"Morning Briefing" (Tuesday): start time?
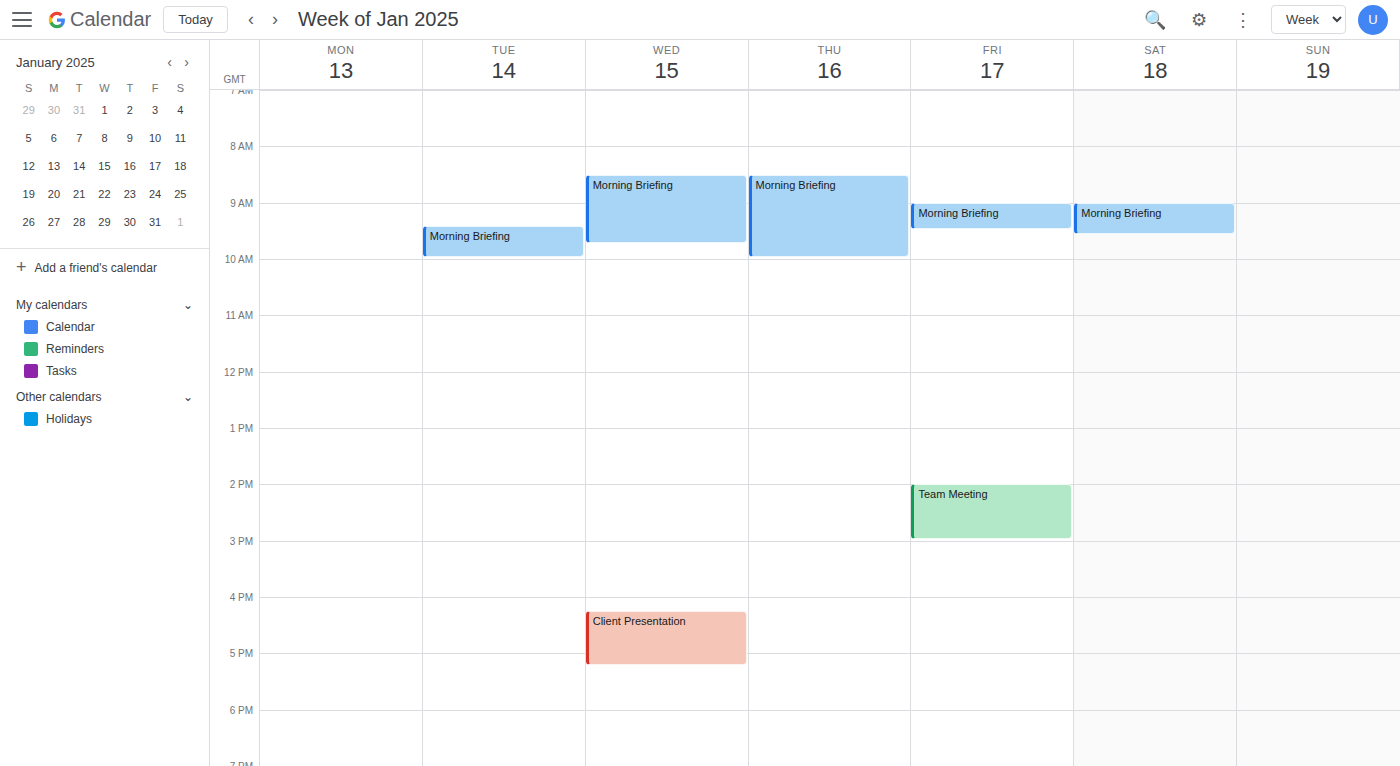
9:25 AM